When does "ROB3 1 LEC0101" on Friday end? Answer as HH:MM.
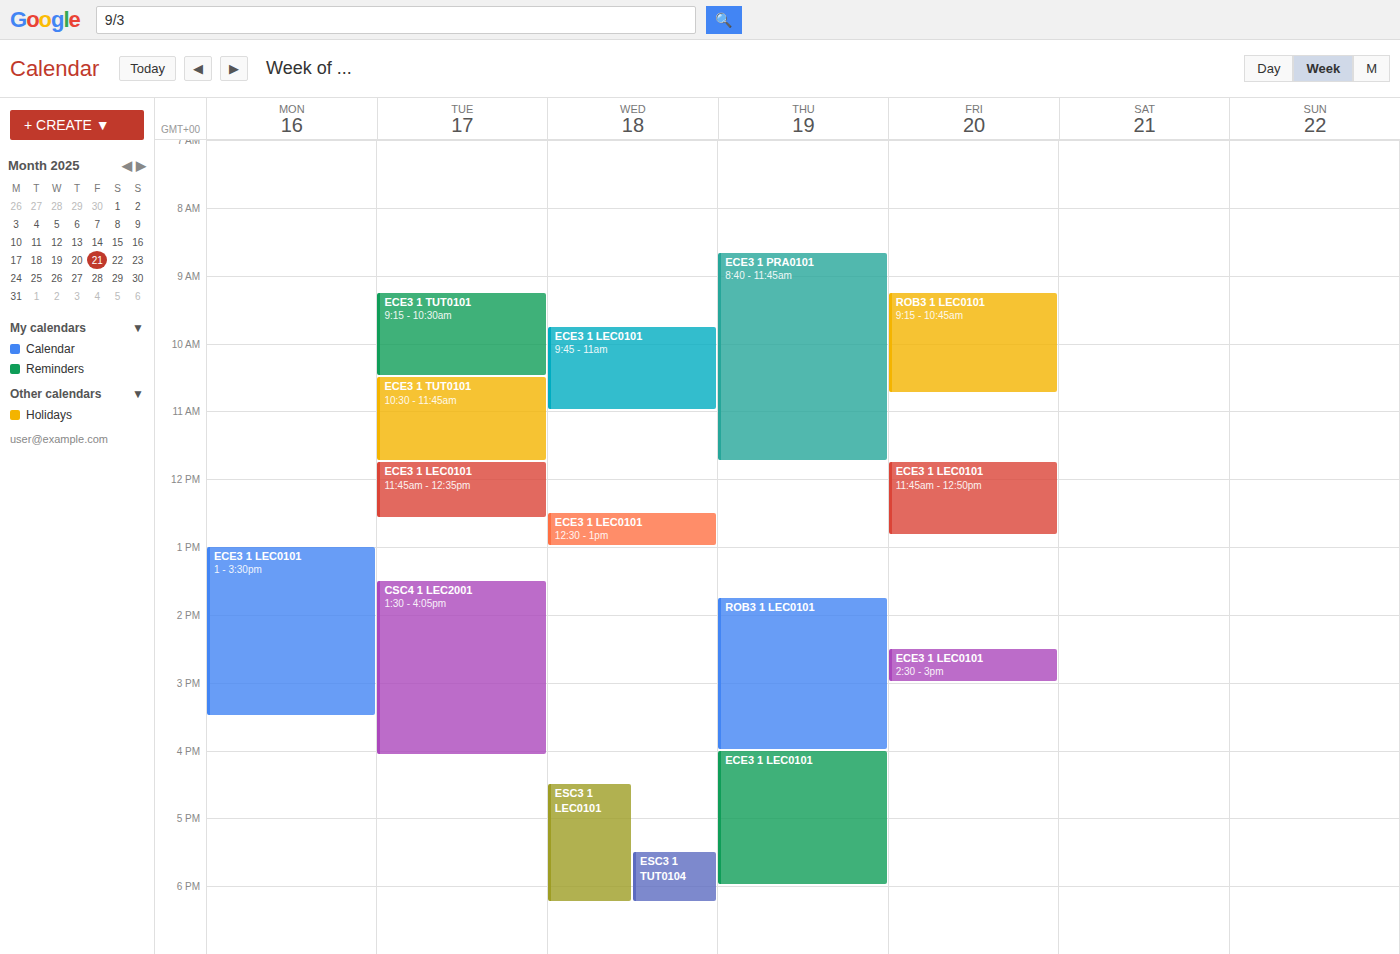
10:45